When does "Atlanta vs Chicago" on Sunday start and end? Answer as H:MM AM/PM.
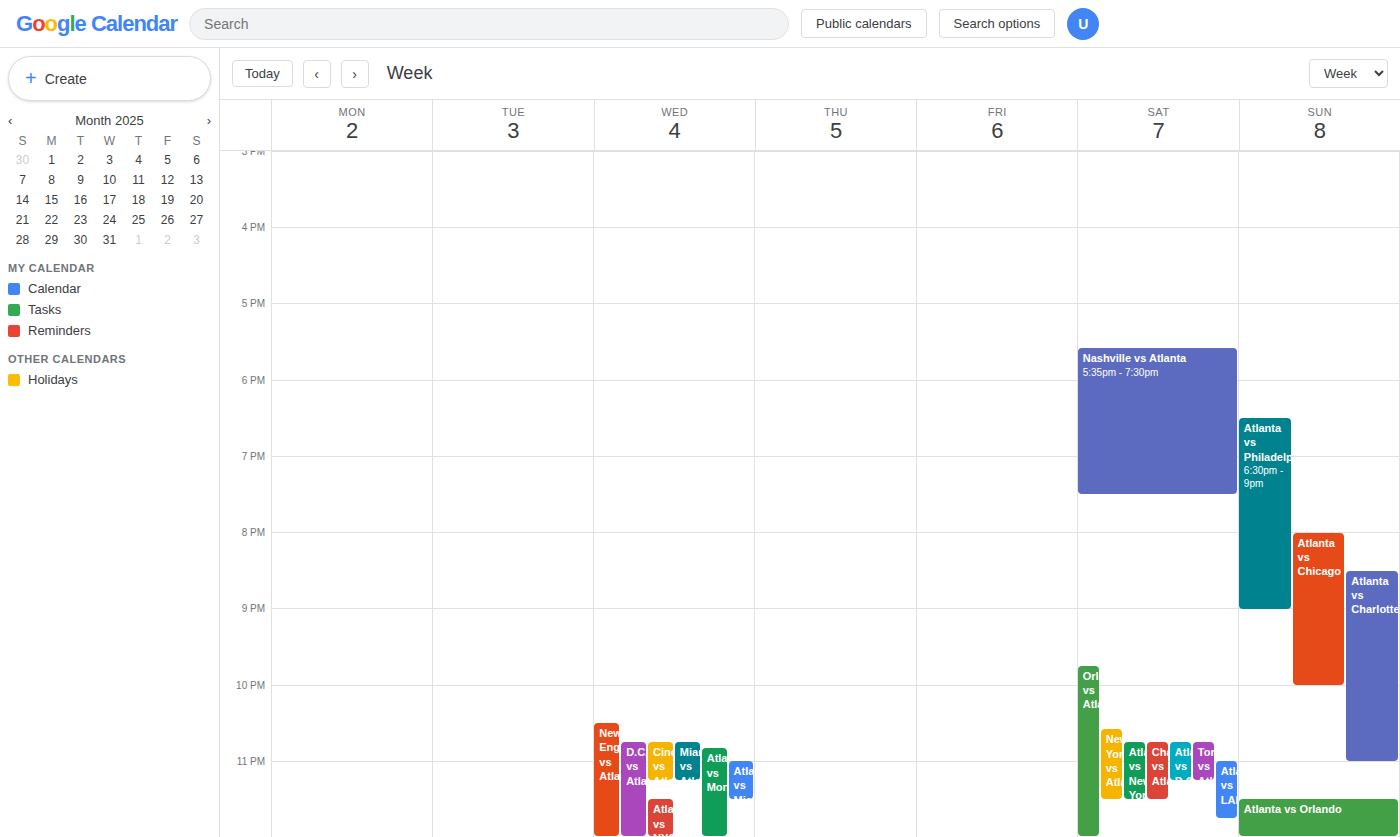
8:00 PM to 10:00 PM